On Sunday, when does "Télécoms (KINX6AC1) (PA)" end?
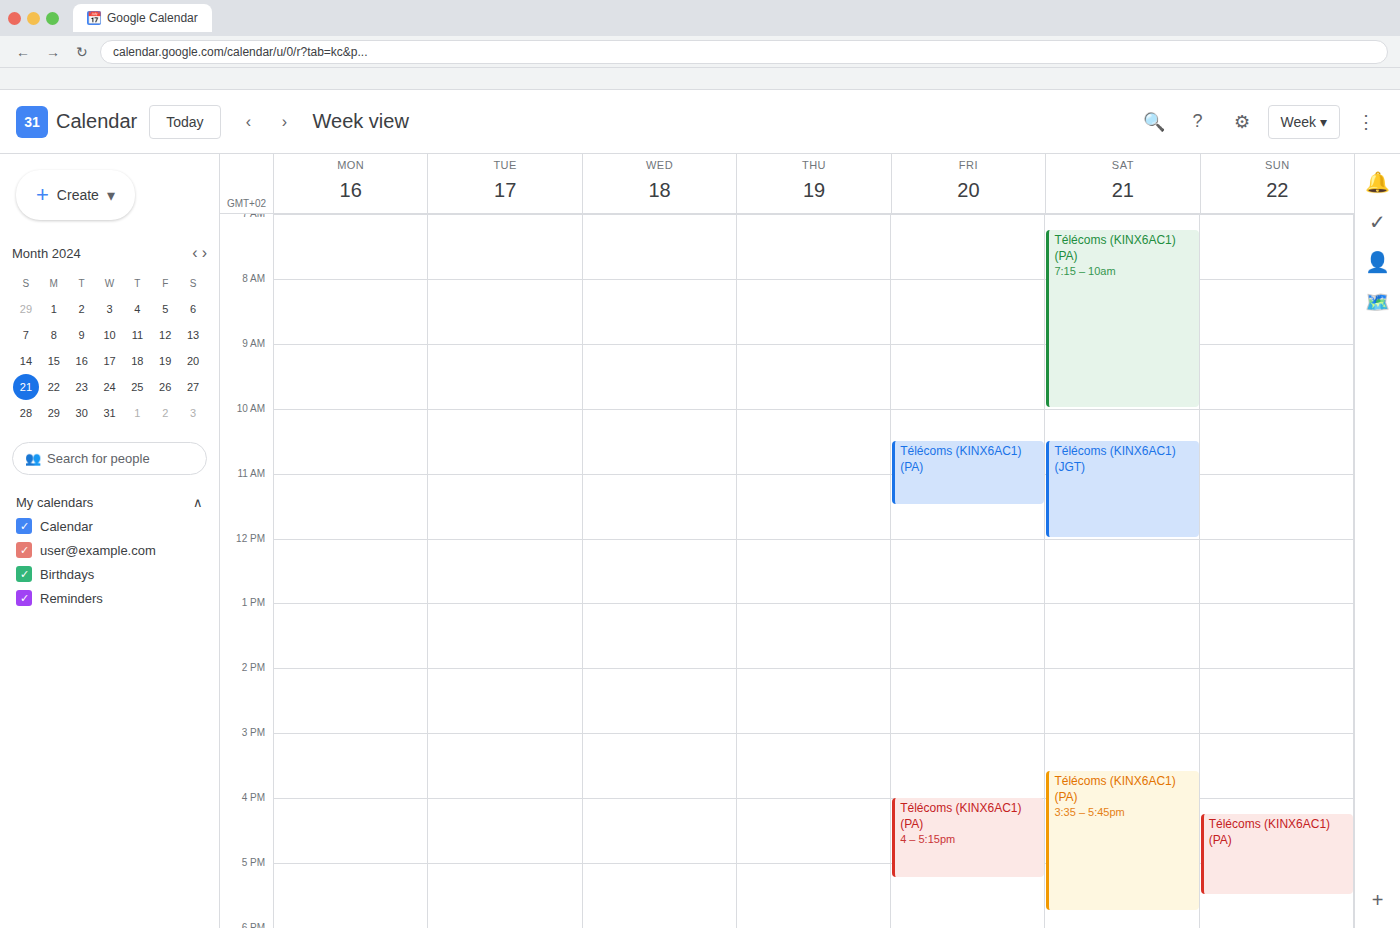
17:30